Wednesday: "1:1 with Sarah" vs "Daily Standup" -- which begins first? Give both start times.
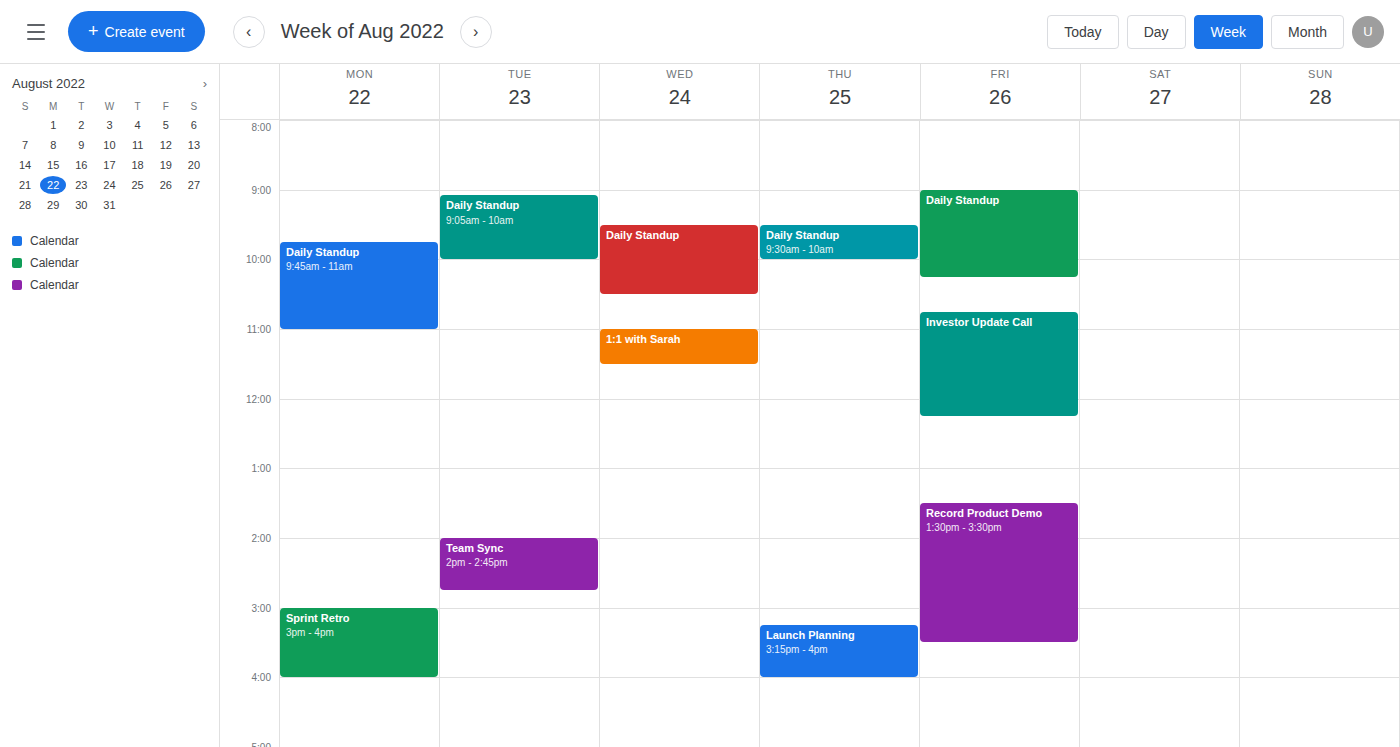
"Daily Standup" 9:30 AM; "1:1 with Sarah" 11:00 AM.